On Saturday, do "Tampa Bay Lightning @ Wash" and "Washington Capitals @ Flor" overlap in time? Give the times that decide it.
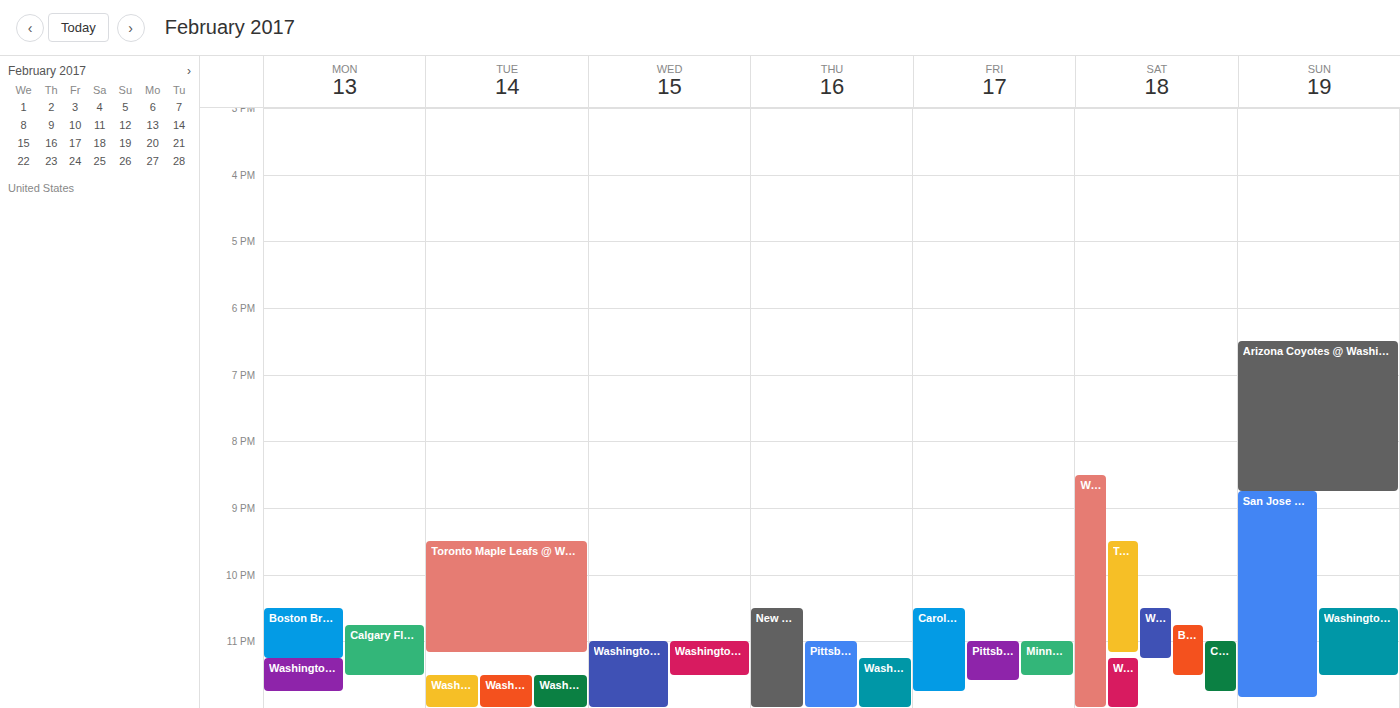
"Washington Capitals @ Flor" starts at 10:30 PM, before "Tampa Bay Lightning @ Wash" ends at 11:10 PM -- they overlap.